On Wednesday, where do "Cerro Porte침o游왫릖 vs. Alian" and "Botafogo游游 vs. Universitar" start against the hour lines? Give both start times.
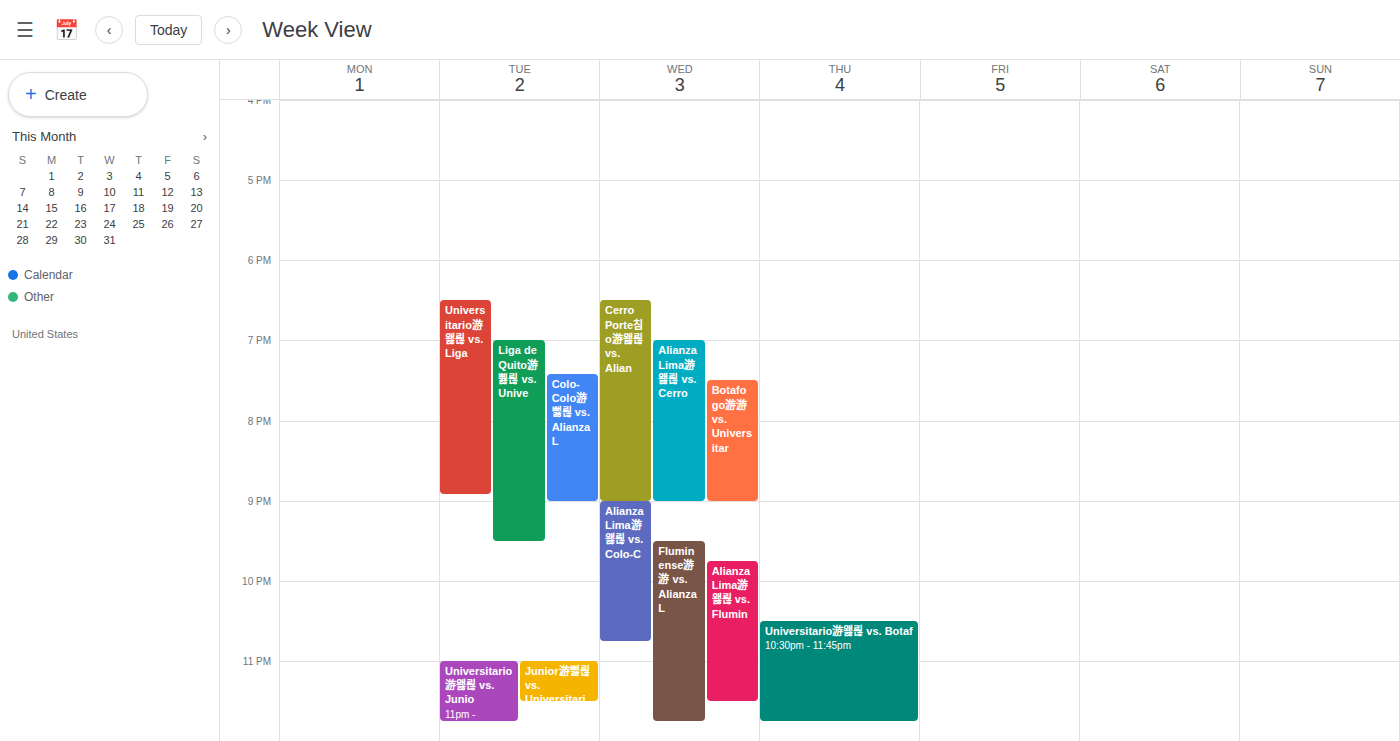
"Cerro Porte침o游왫릖 vs. Alian": 6:30 PM, halfway between the 6 PM and 7 PM lines. "Botafogo游游 vs. Universitar": 7:30 PM, halfway between the 7 PM and 8 PM lines.